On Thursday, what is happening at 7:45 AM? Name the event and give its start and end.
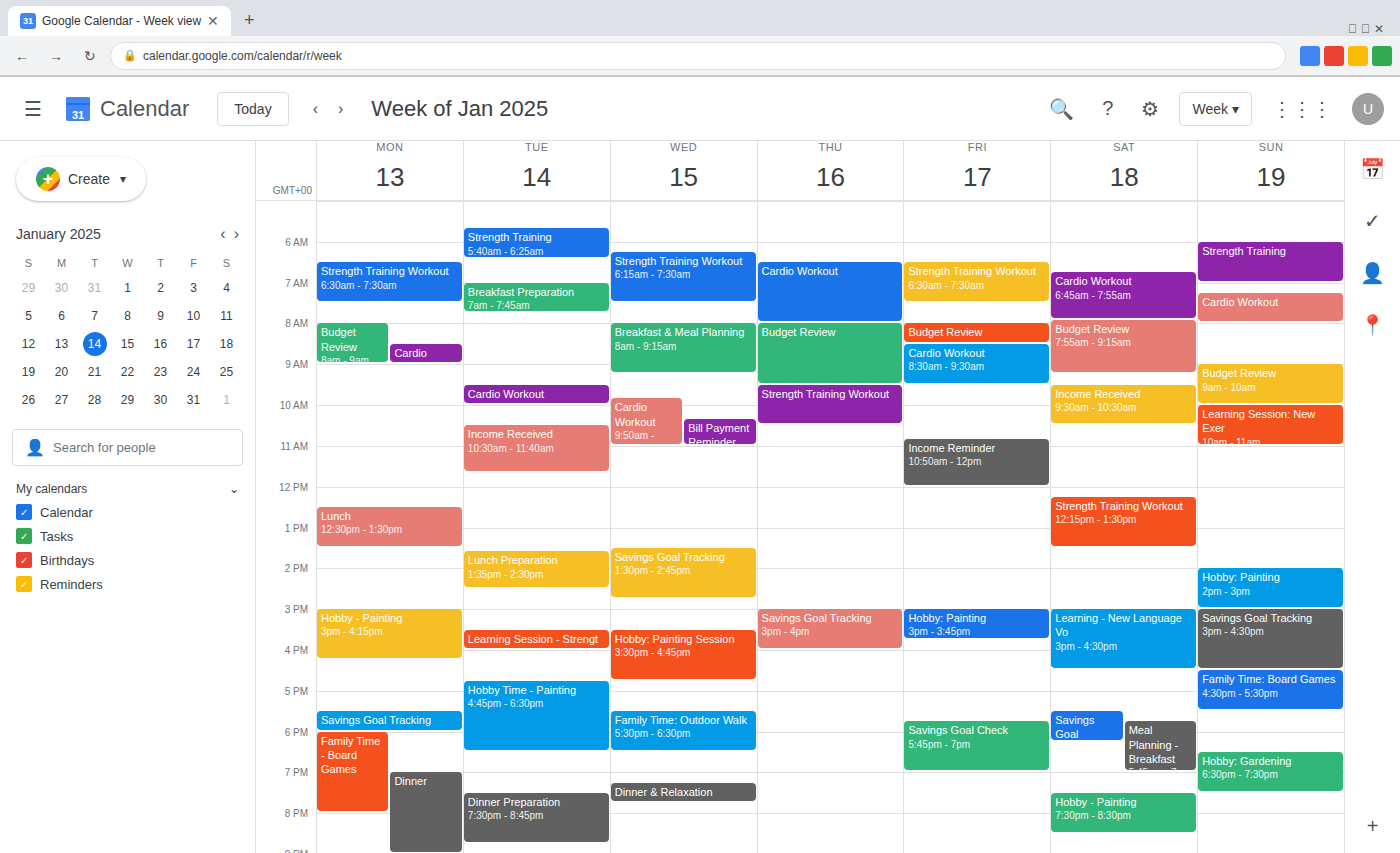
"Cardio Workout", 6:30 AM to 8:00 AM